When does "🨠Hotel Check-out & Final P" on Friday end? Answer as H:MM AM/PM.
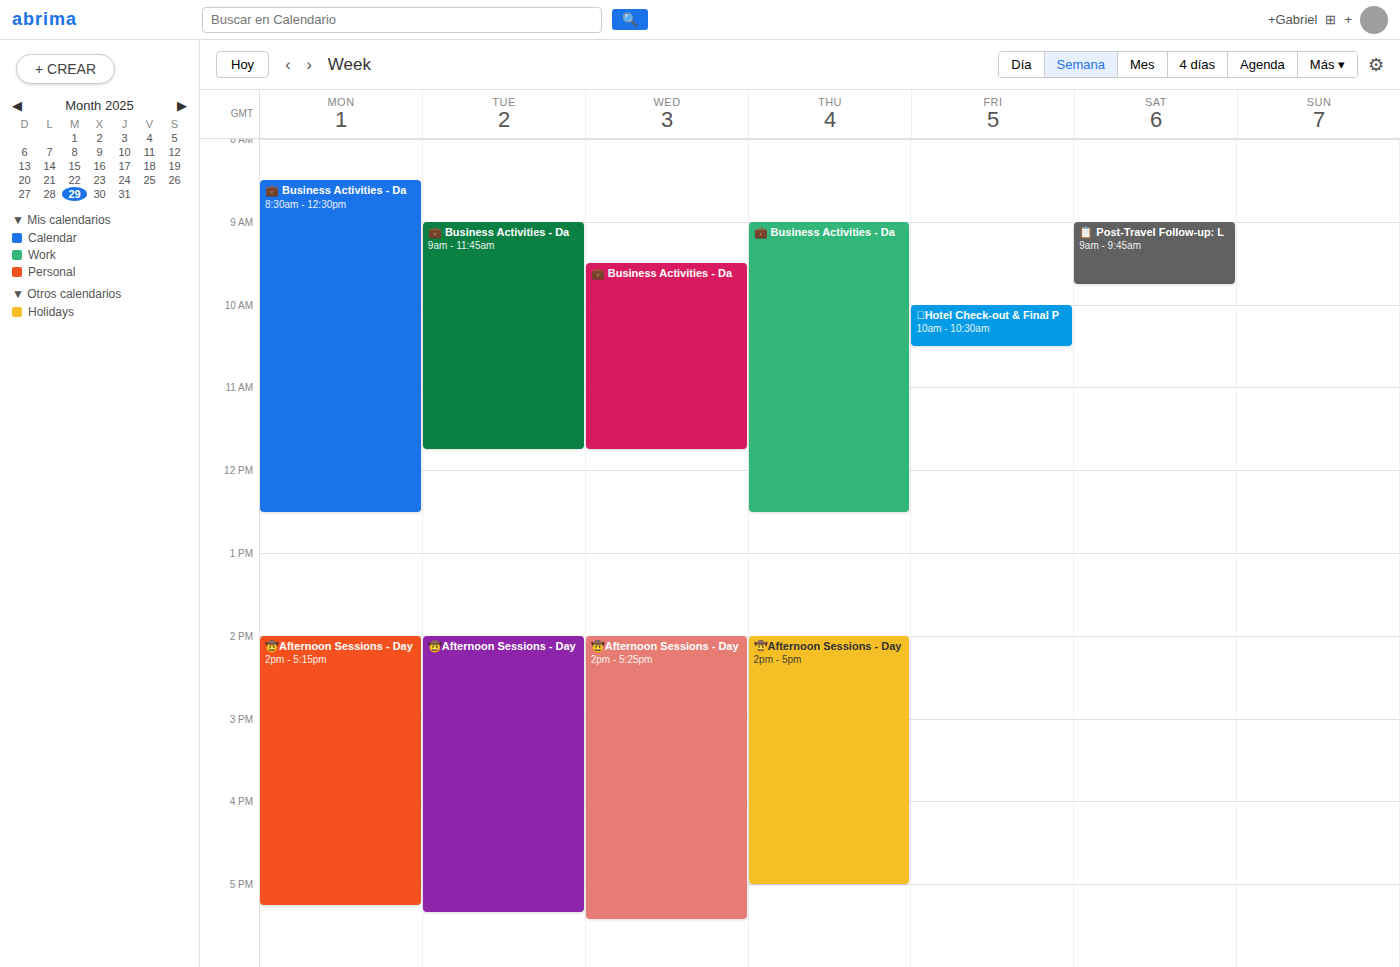
10:30 AM